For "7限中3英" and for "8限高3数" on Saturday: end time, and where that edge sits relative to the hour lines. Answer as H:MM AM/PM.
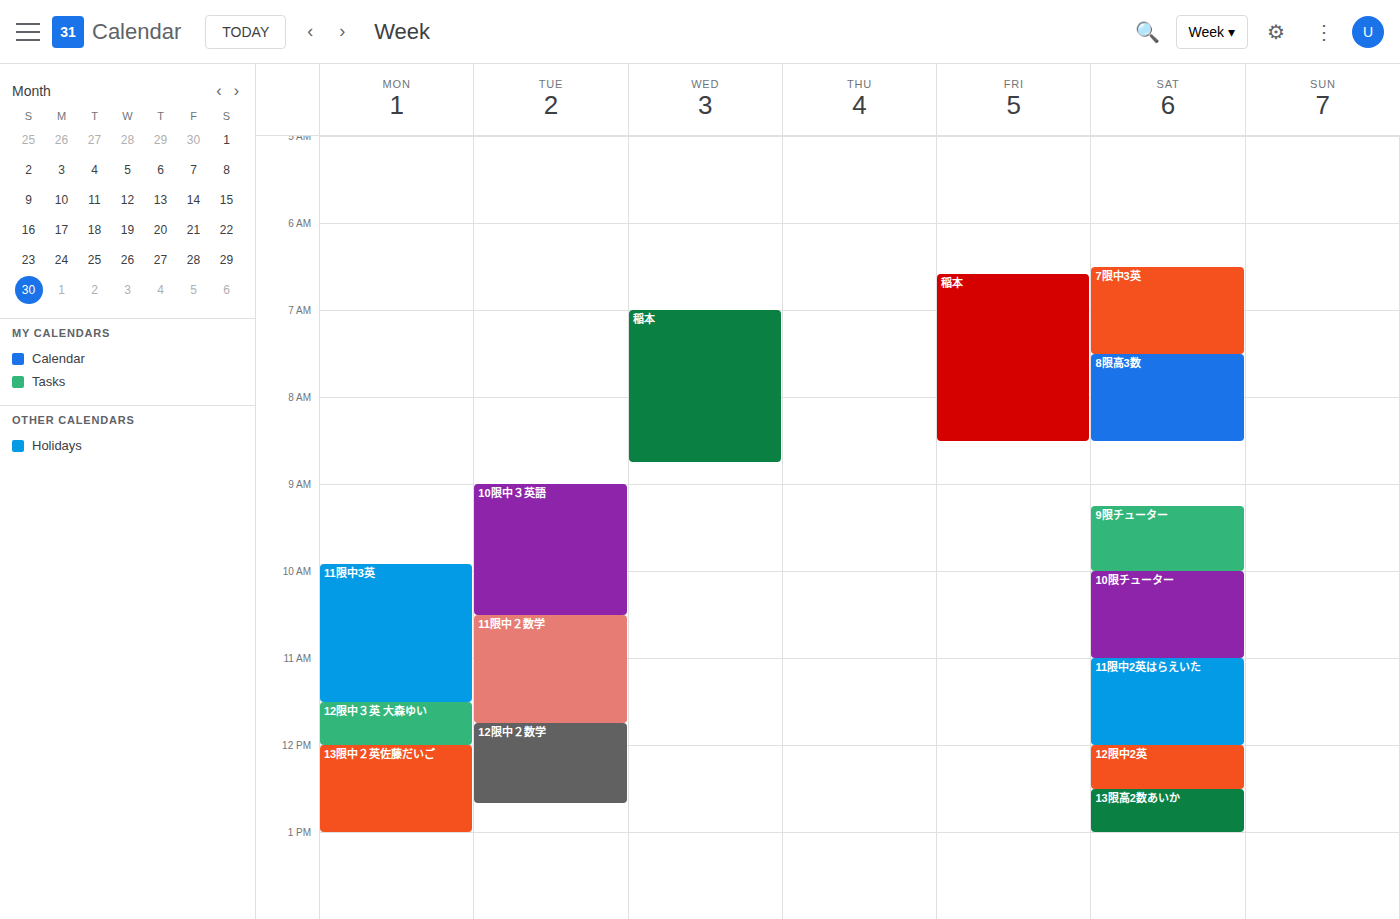
"7限中3英": 7:30 AM, halfway between the 7 AM and 8 AM lines. "8限高3数": 8:30 AM, halfway between the 8 AM and 9 AM lines.